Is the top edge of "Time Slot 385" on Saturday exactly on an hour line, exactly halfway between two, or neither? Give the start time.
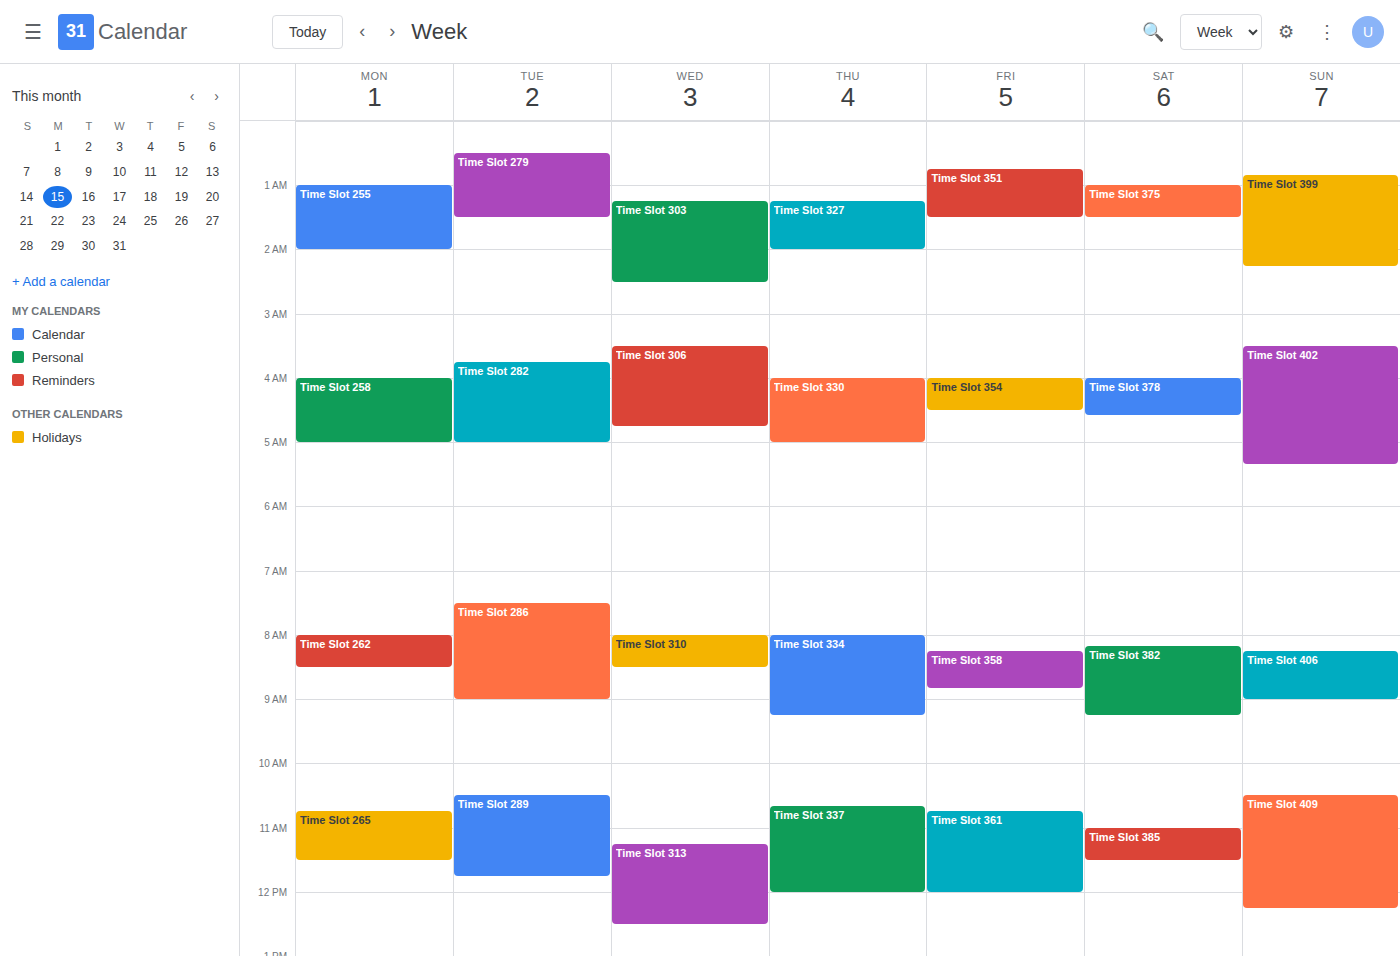
11:00 AM -- exactly on the 11 AM line.